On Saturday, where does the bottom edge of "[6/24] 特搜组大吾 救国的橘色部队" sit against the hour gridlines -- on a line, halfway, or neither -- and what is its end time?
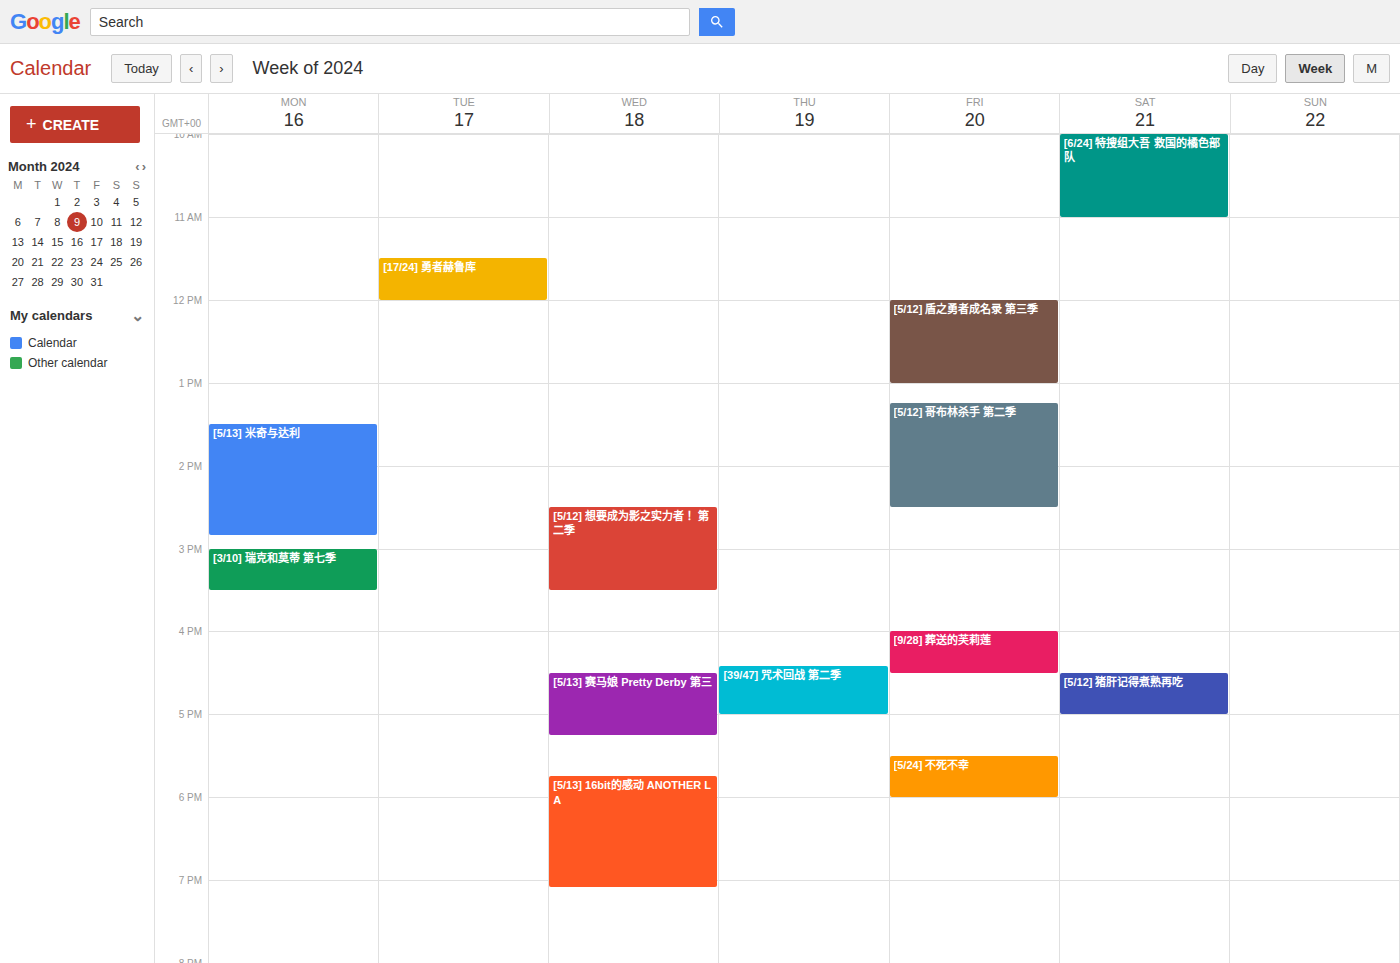
11:00 AM -- exactly on the 11 AM line.